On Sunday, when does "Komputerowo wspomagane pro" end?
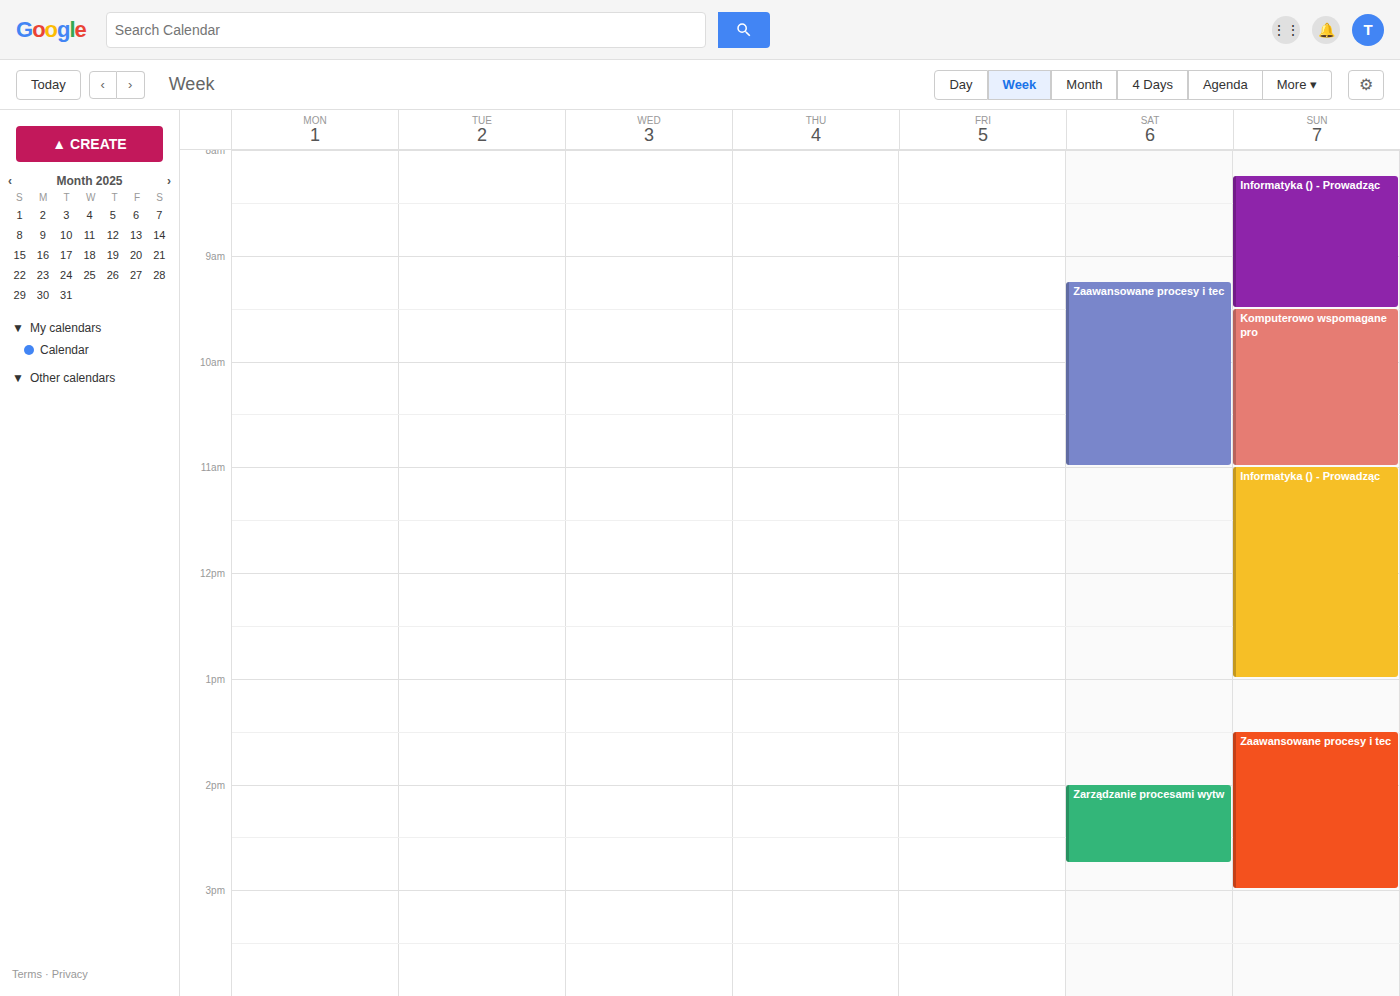
11:00 AM